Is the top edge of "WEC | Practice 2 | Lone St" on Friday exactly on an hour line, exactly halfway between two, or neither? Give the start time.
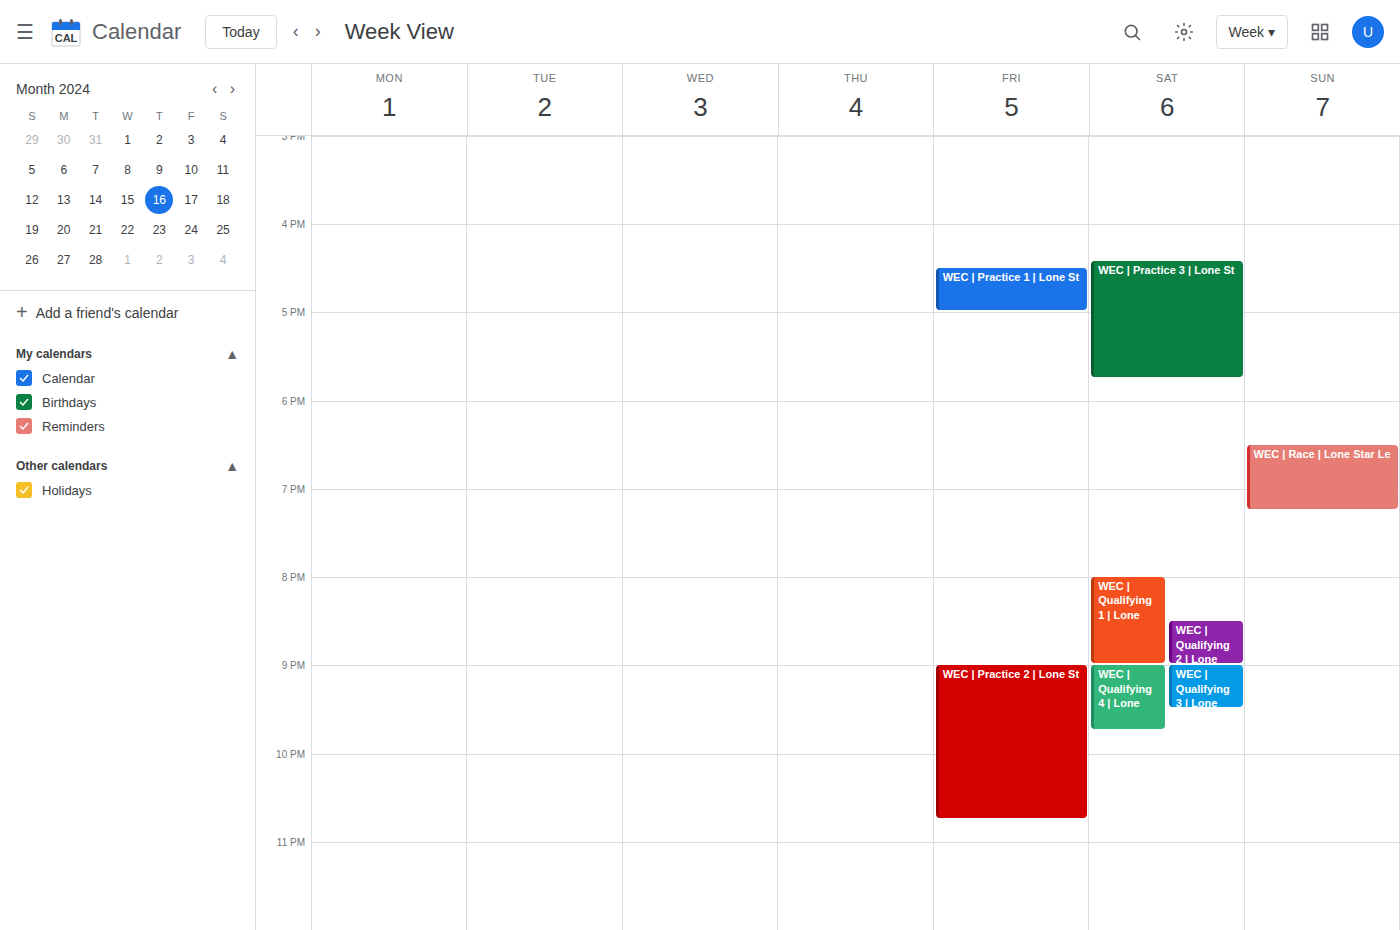
9:00 PM -- exactly on the 9 PM line.